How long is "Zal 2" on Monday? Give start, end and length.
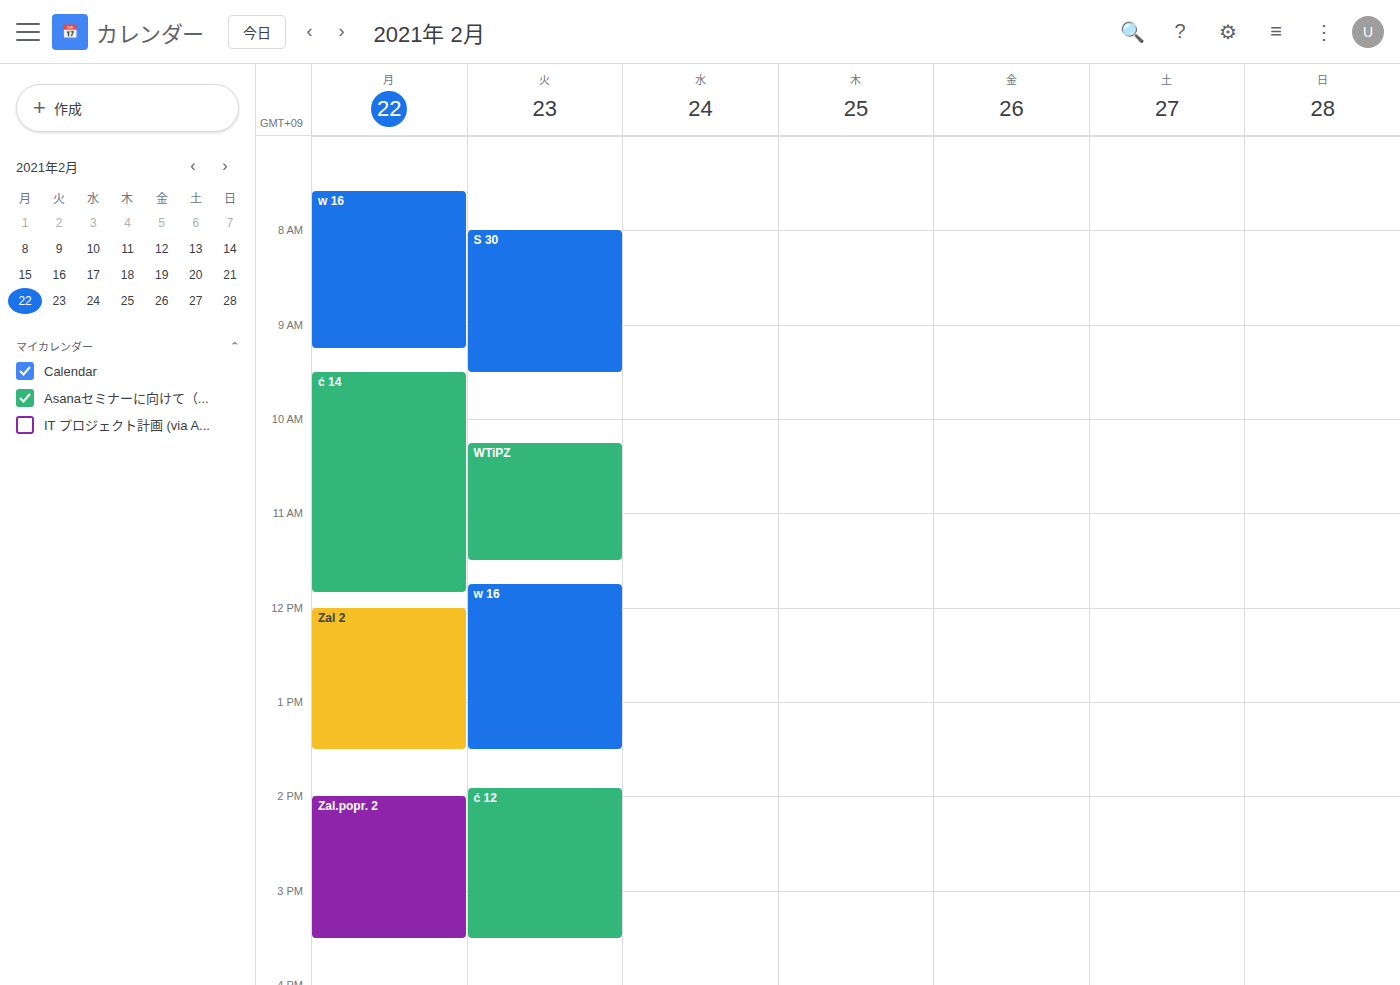
12:00 PM to 1:30 PM, 1 hour 30 minutes